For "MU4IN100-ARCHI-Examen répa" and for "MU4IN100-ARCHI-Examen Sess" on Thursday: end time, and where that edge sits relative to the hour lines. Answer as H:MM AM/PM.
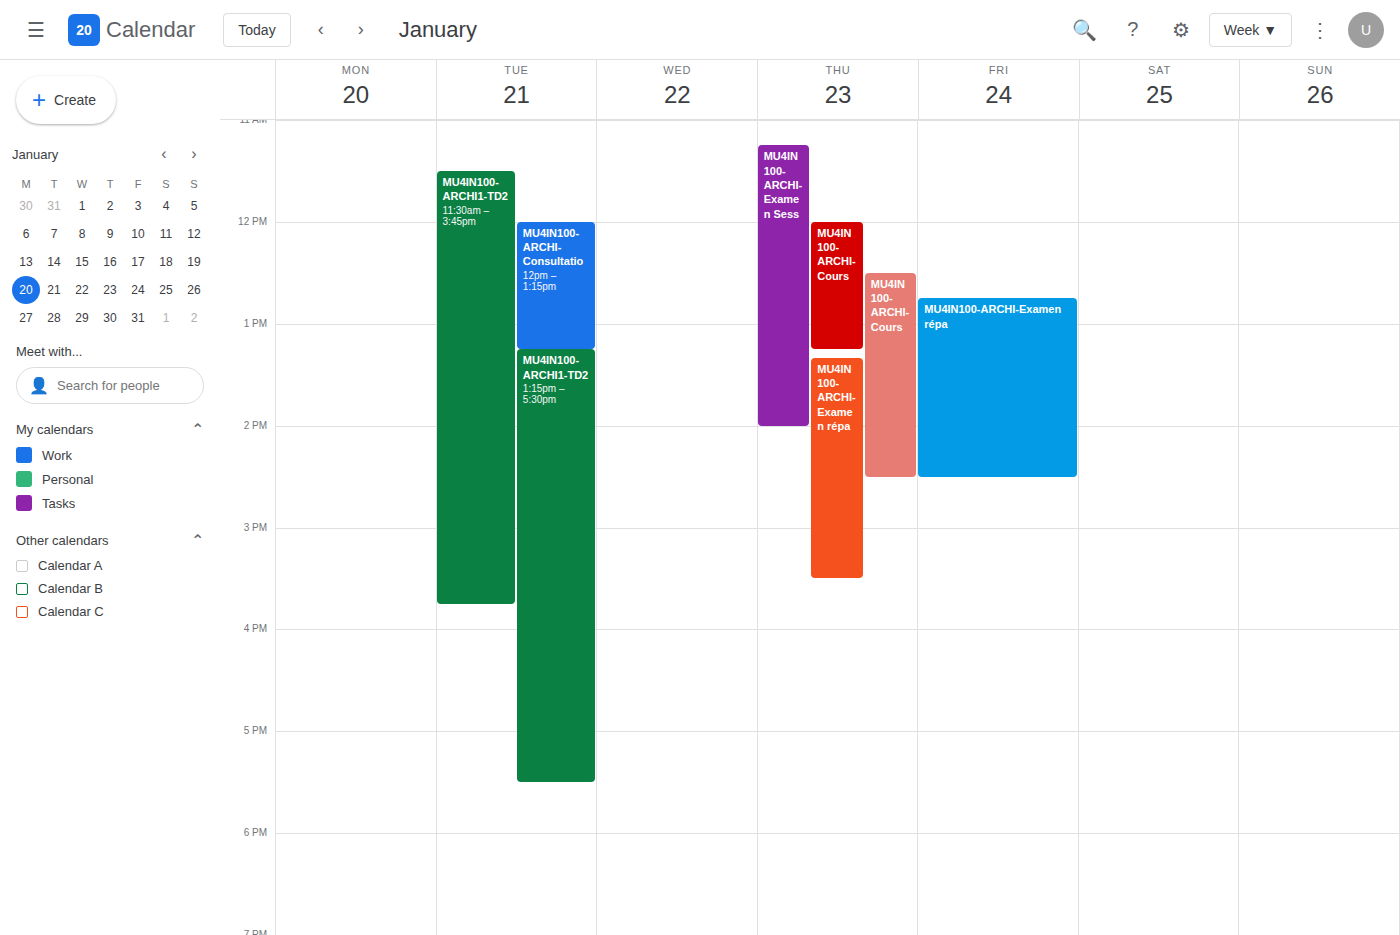
"MU4IN100-ARCHI-Examen répa": 3:30 PM, halfway between the 3 PM and 4 PM lines. "MU4IN100-ARCHI-Examen Sess": 2:00 PM, exactly on the 2 PM line.